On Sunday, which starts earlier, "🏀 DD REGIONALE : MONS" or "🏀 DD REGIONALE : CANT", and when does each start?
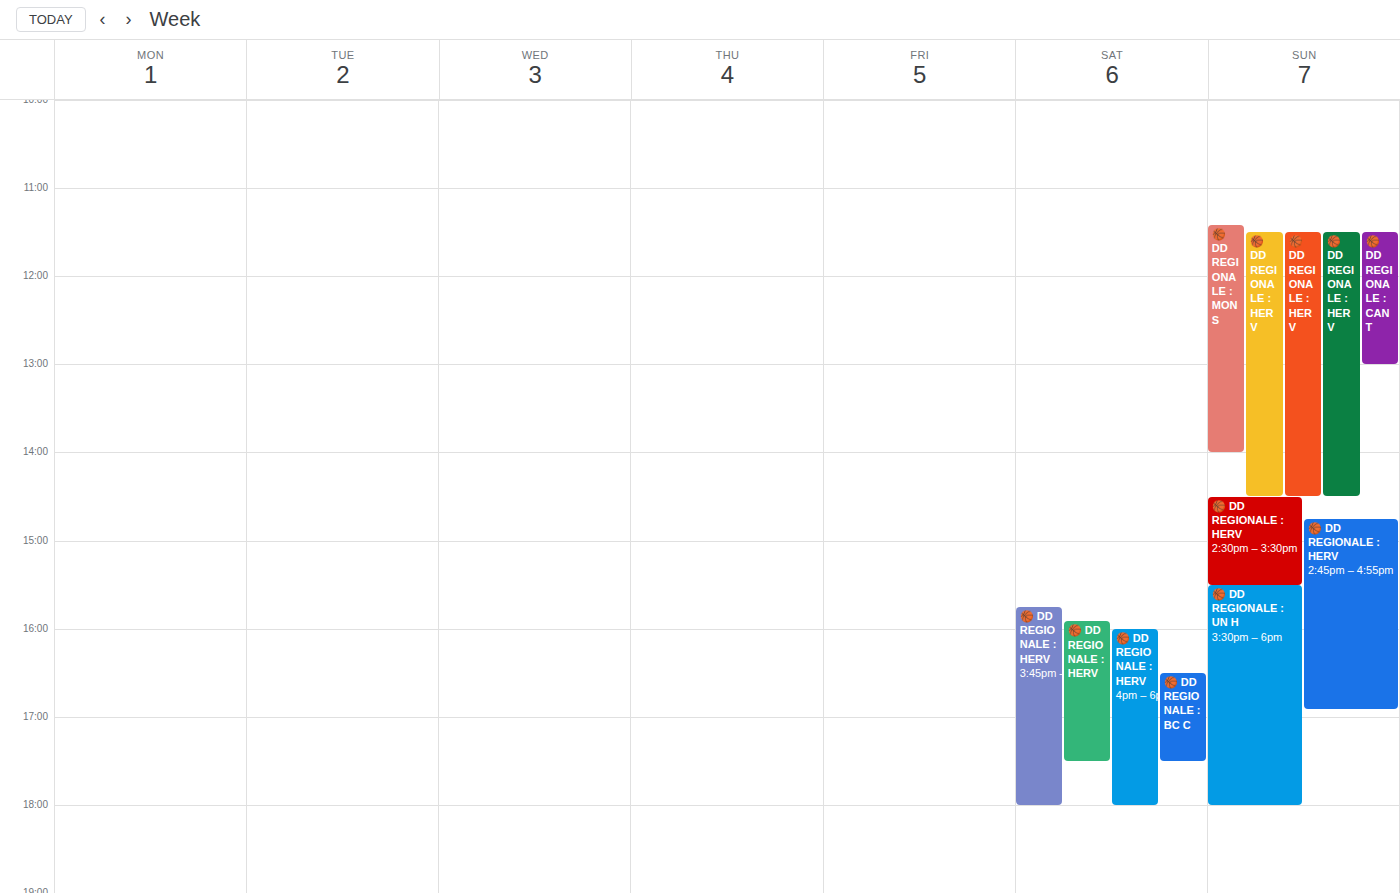
"🏀 DD REGIONALE : MONS" 11:25; "🏀 DD REGIONALE : CANT" 11:30.